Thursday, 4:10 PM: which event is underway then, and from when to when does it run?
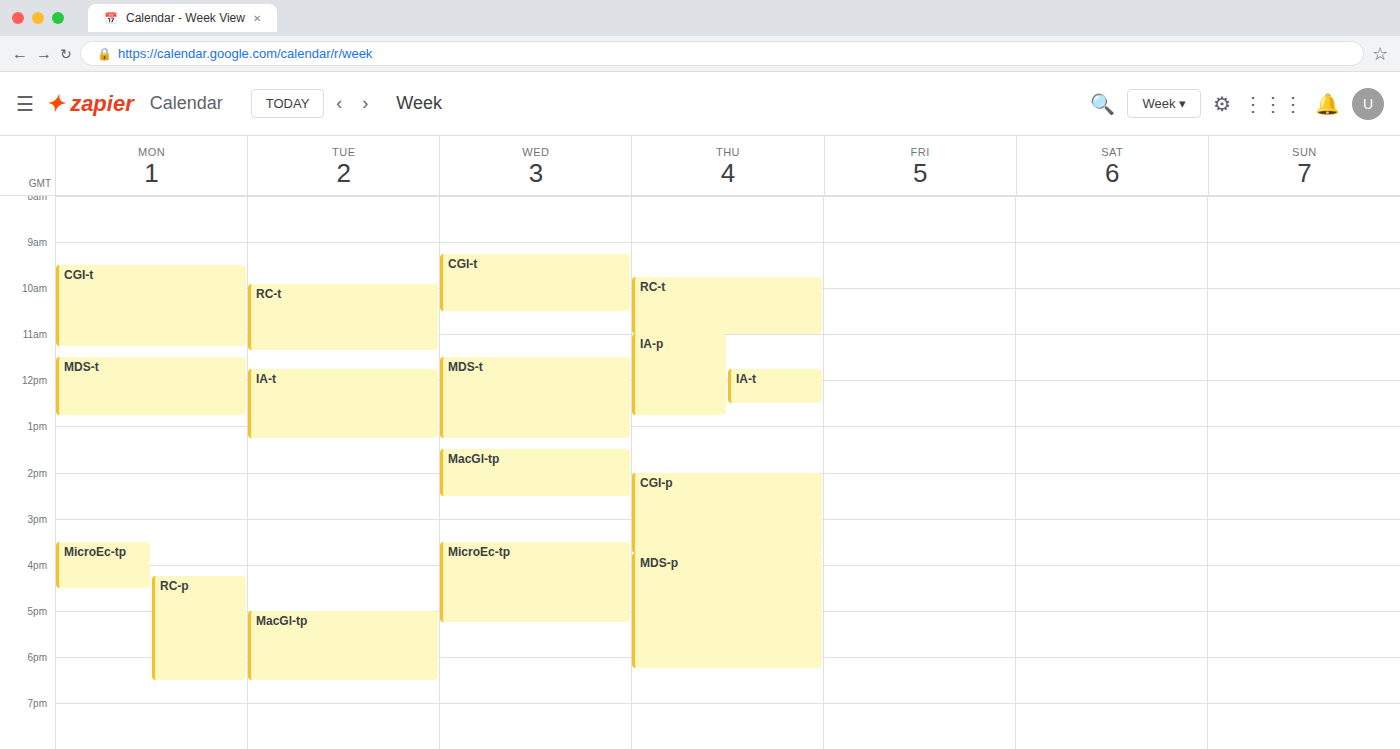
"MDS-p", 3:45 PM to 6:15 PM